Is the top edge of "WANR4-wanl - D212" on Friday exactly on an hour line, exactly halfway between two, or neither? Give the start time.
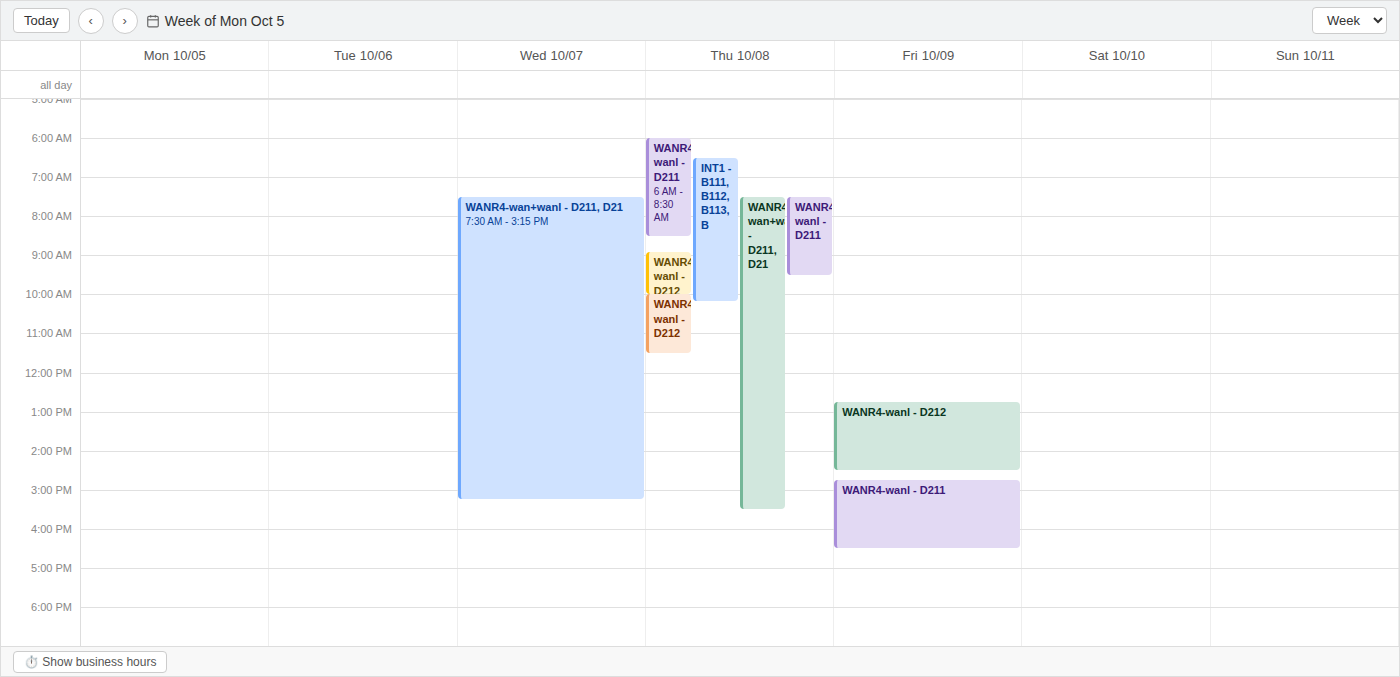
12:45 PM -- neither: three quarters of the way from the 12 PM line to the 1 PM line.